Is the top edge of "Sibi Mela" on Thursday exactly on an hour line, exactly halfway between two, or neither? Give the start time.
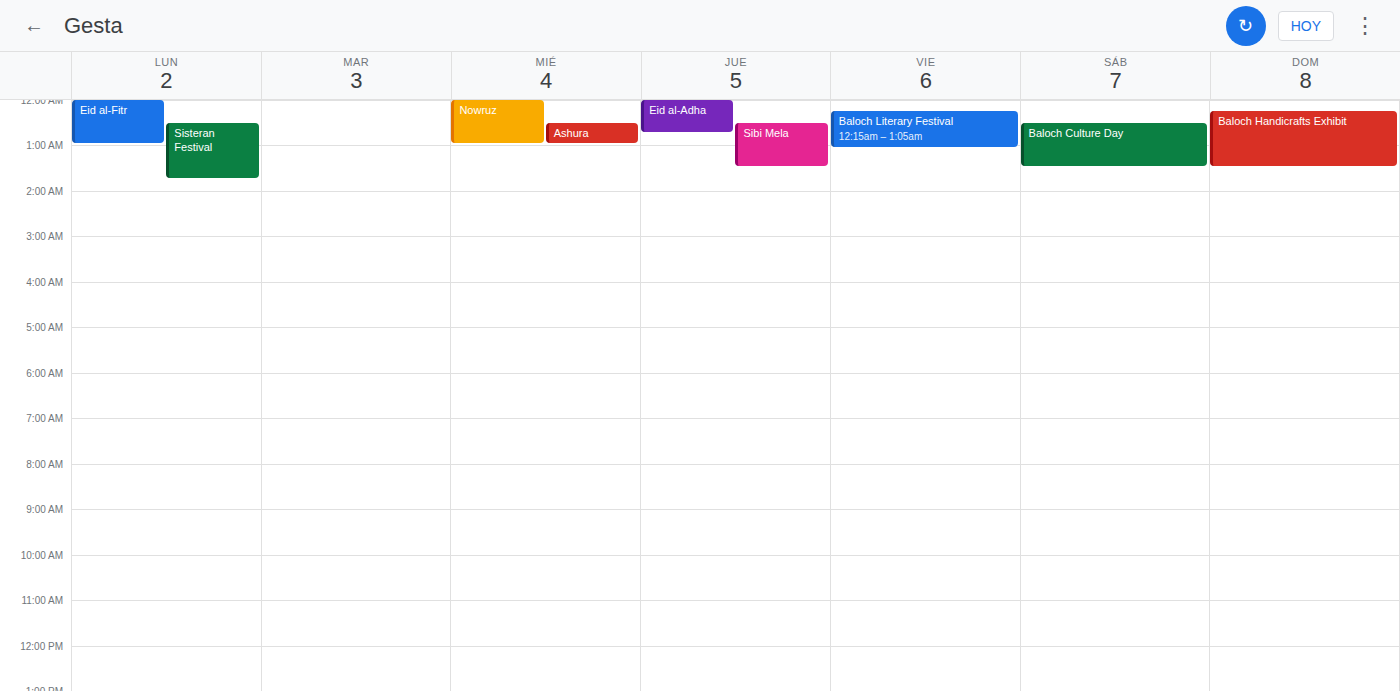
12:30 AM -- halfway between the 12 AM and 1 AM lines.